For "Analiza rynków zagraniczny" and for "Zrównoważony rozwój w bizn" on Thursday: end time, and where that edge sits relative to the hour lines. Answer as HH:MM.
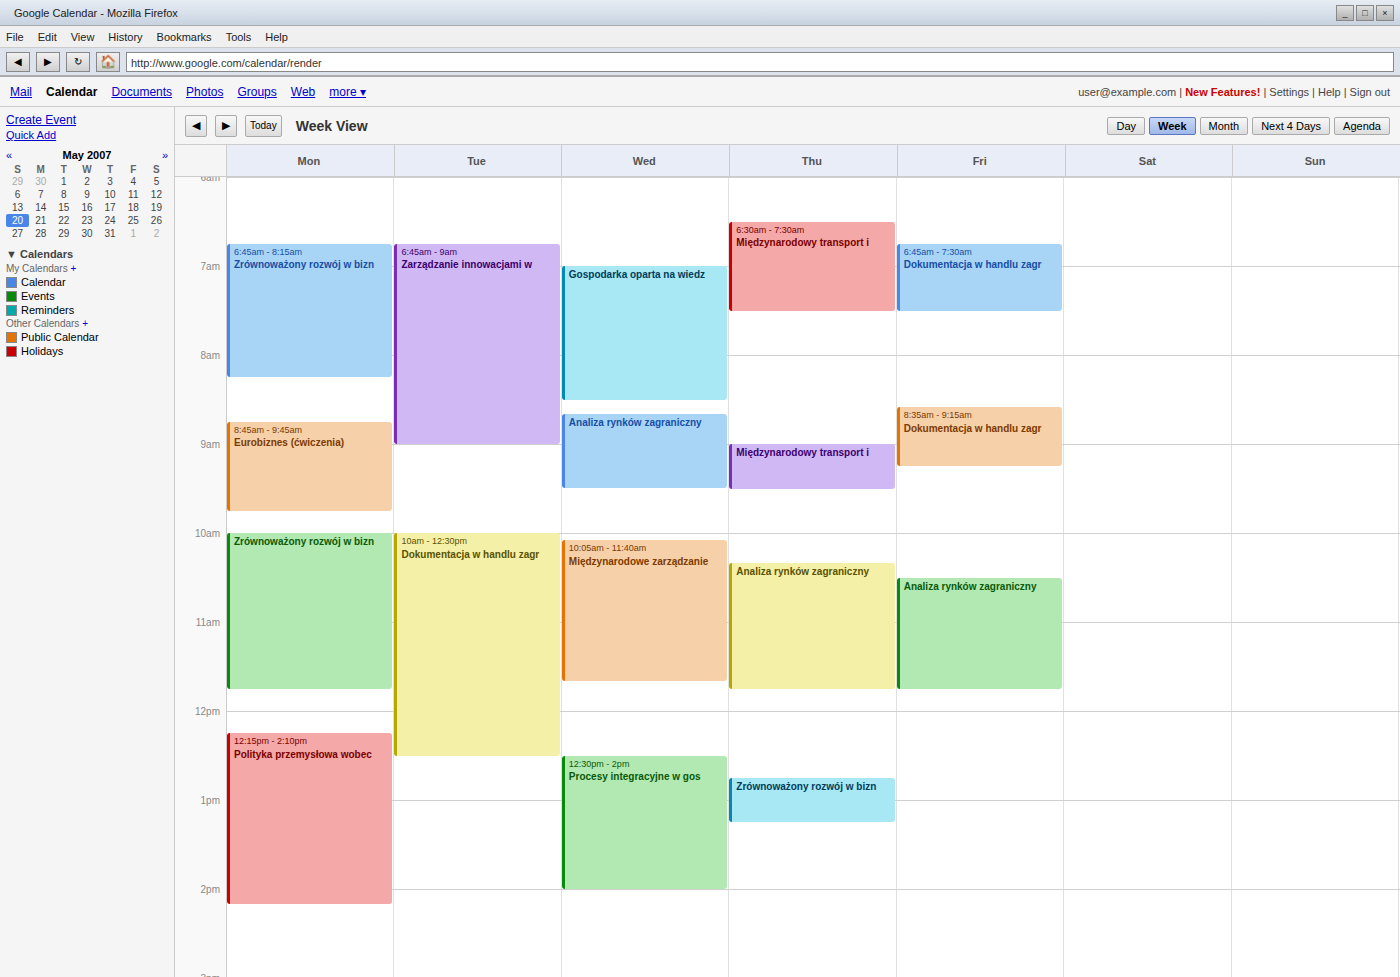
"Analiza rynków zagraniczny": 11:45, neither: three quarters of the way from the 11:00 line to the 12:00 line. "Zrównoważony rozwój w bizn": 13:15, neither: a quarter of the way from the 13:00 line to the 14:00 line.